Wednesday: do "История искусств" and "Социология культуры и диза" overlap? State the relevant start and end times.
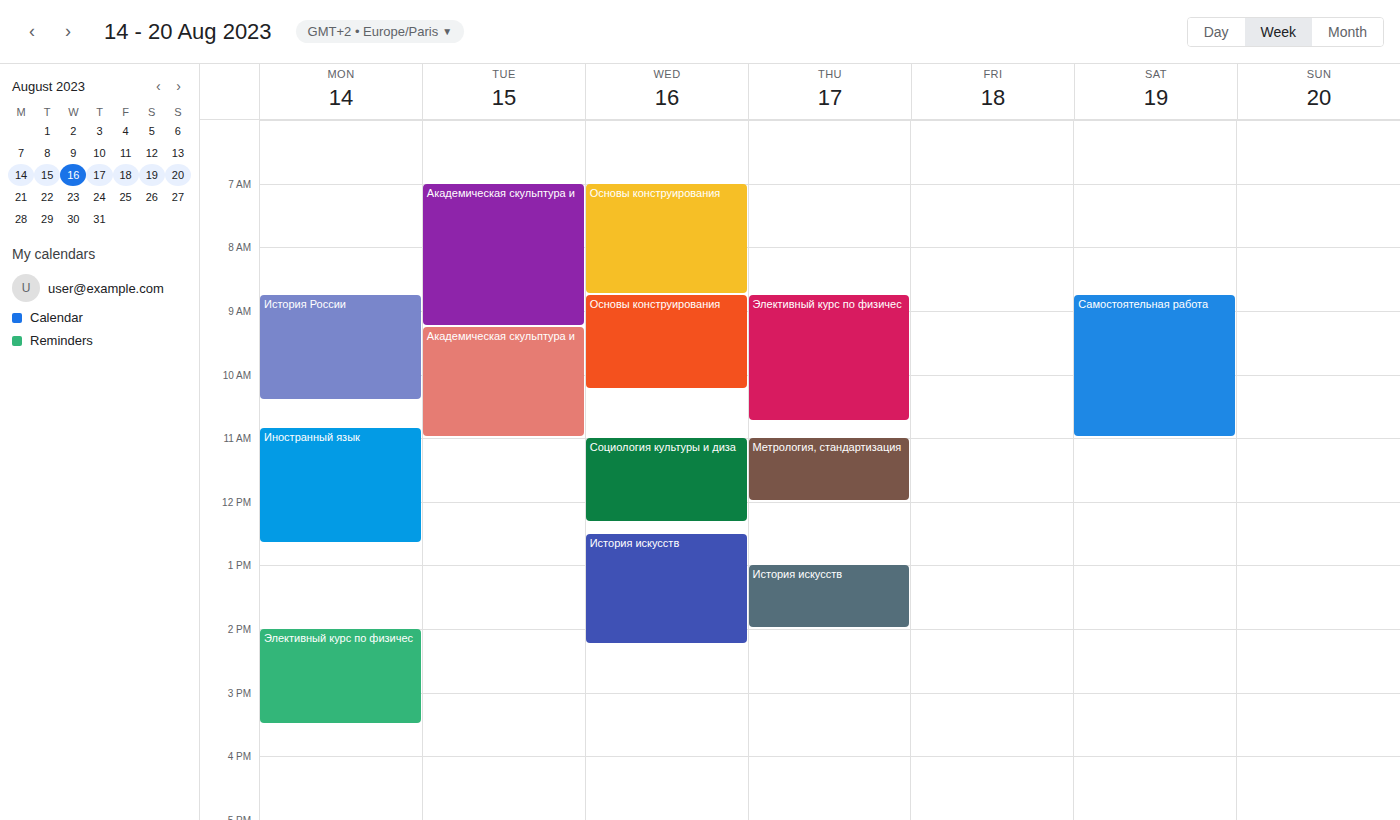
"Социология культуры и диза" ends at 12:20 PM and "История искусств" starts at 12:30 PM -- no overlap.